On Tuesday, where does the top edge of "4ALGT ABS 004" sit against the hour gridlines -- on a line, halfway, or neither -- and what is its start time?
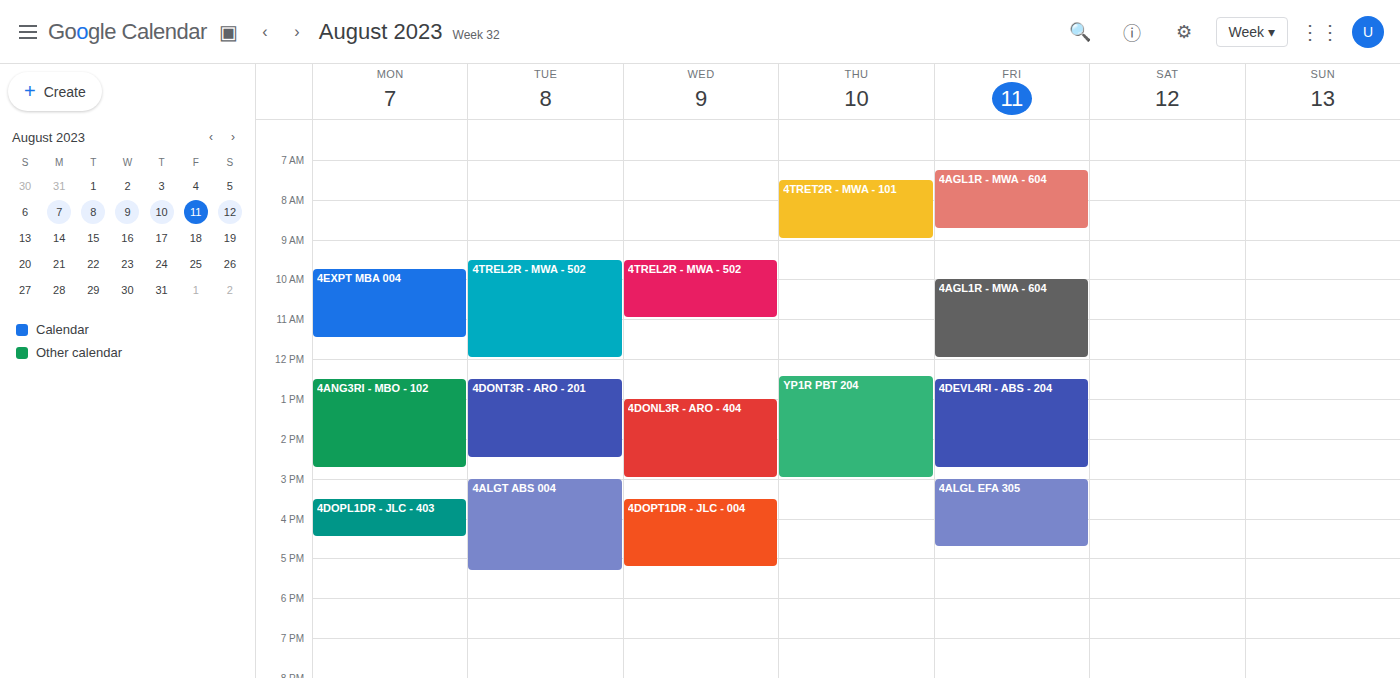
3:00 PM -- exactly on the 3 PM line.